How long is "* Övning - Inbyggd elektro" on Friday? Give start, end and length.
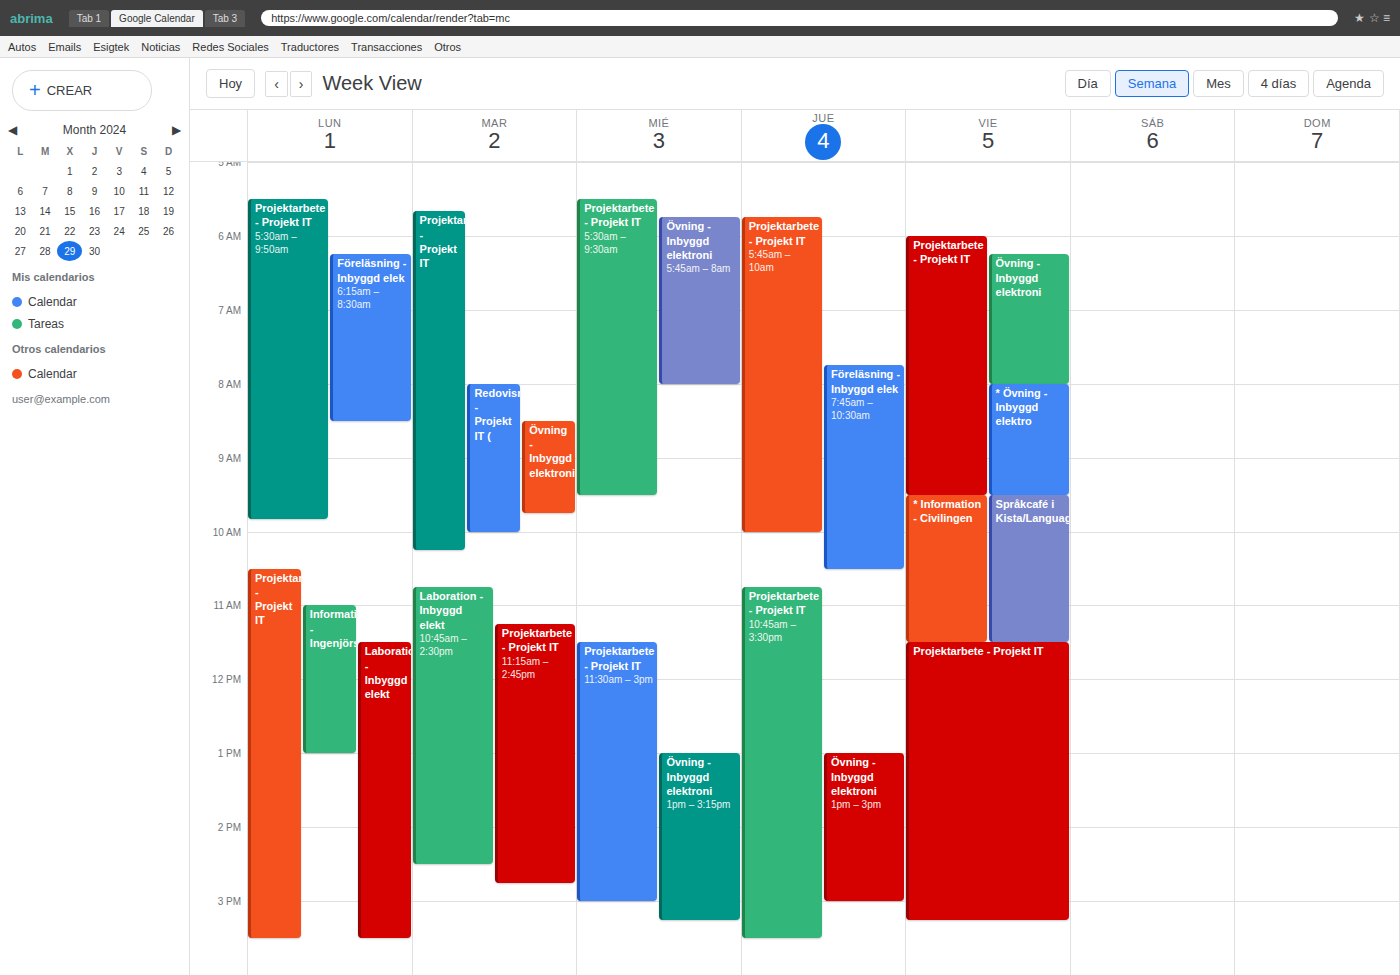
8:00 AM to 9:30 AM, 1 hour 30 minutes